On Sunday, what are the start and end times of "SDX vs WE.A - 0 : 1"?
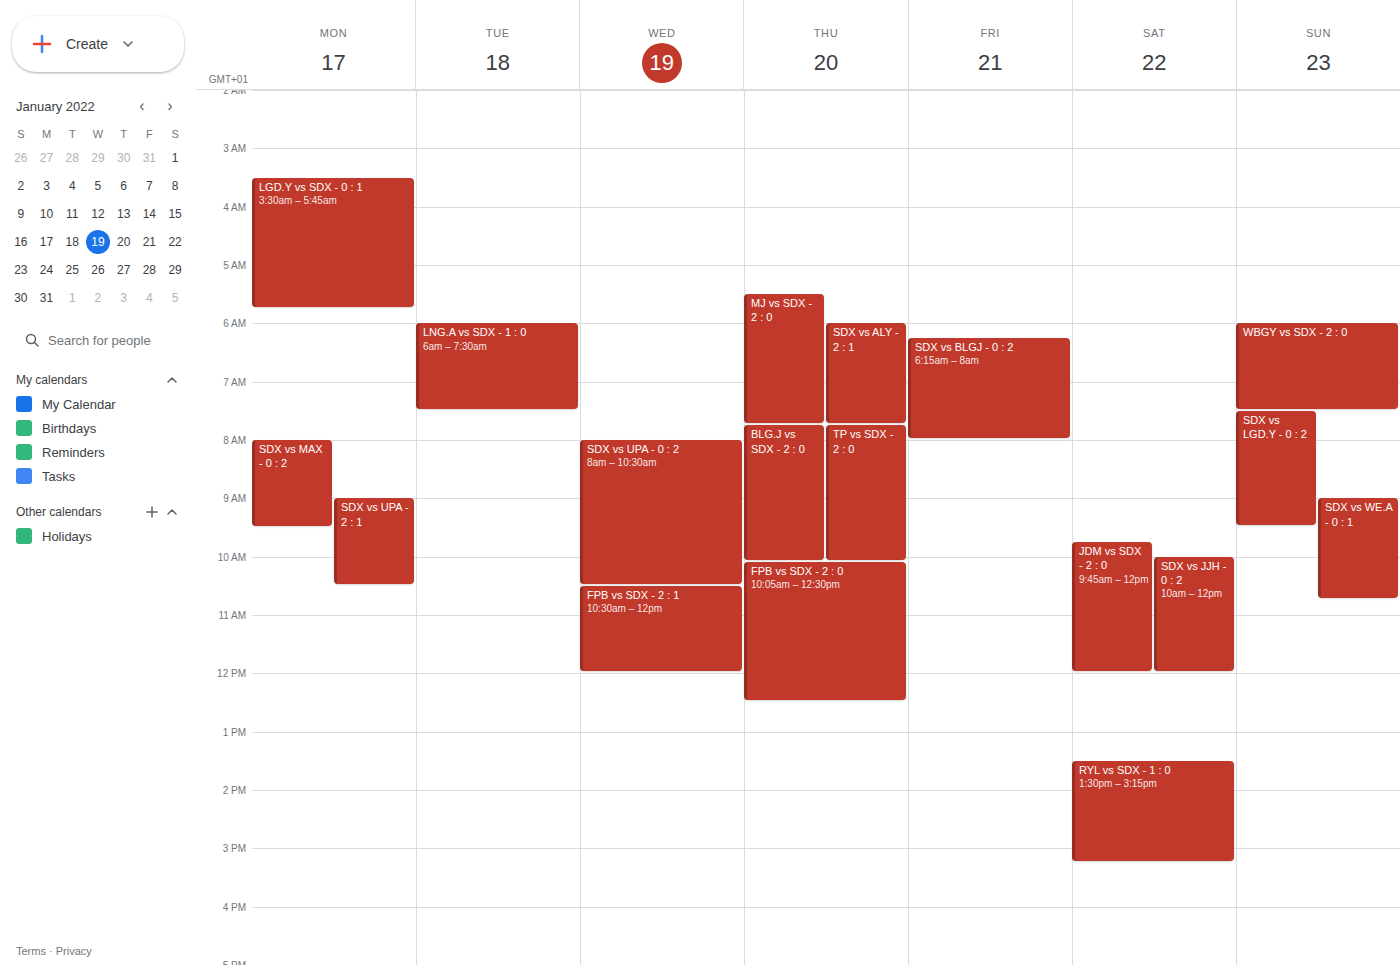
9:00 AM to 10:45 AM